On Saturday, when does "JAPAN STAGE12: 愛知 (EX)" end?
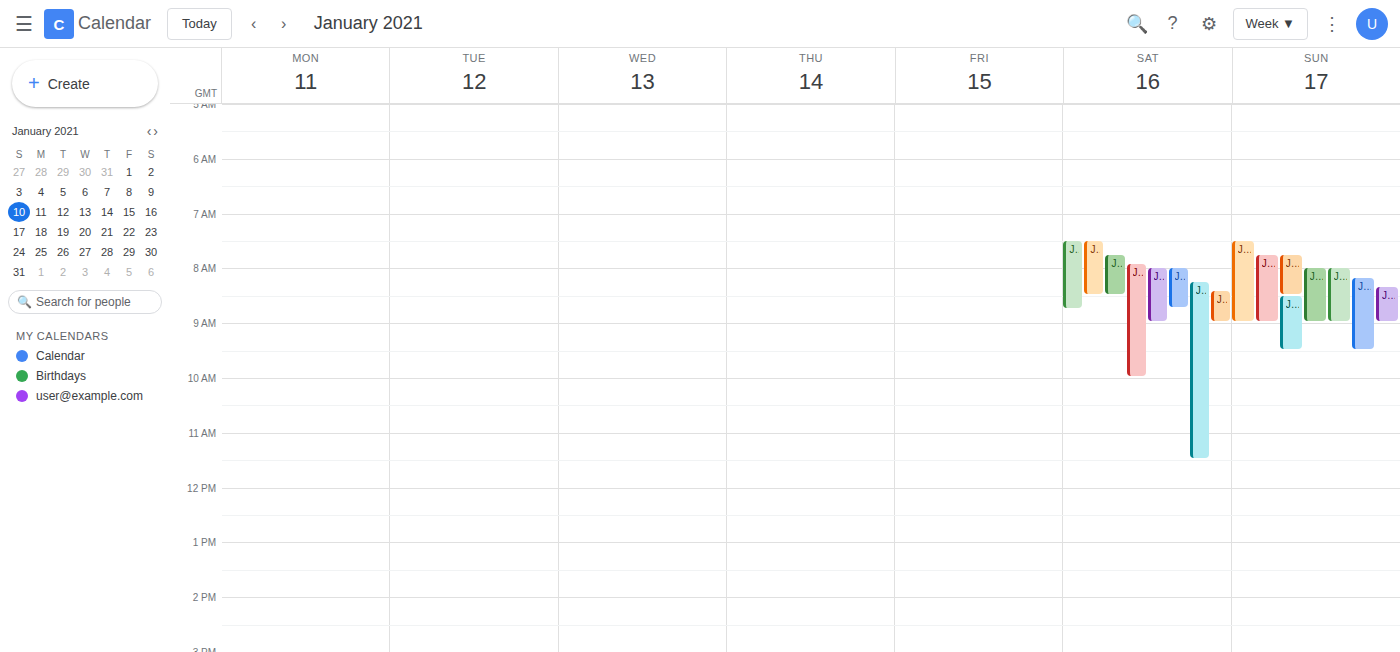
8:45 AM